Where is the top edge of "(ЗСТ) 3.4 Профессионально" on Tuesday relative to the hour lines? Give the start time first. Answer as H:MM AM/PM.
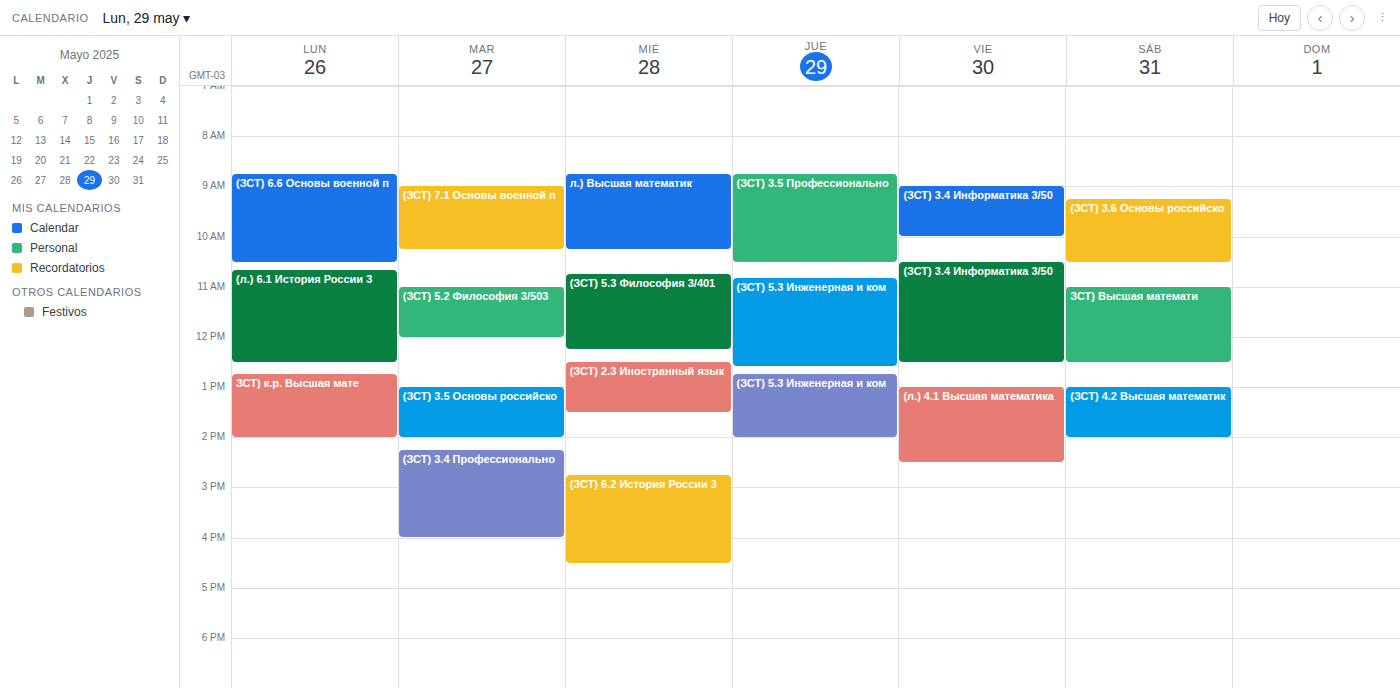
2:15 PM -- neither: a quarter of the way from the 2 PM line to the 3 PM line.